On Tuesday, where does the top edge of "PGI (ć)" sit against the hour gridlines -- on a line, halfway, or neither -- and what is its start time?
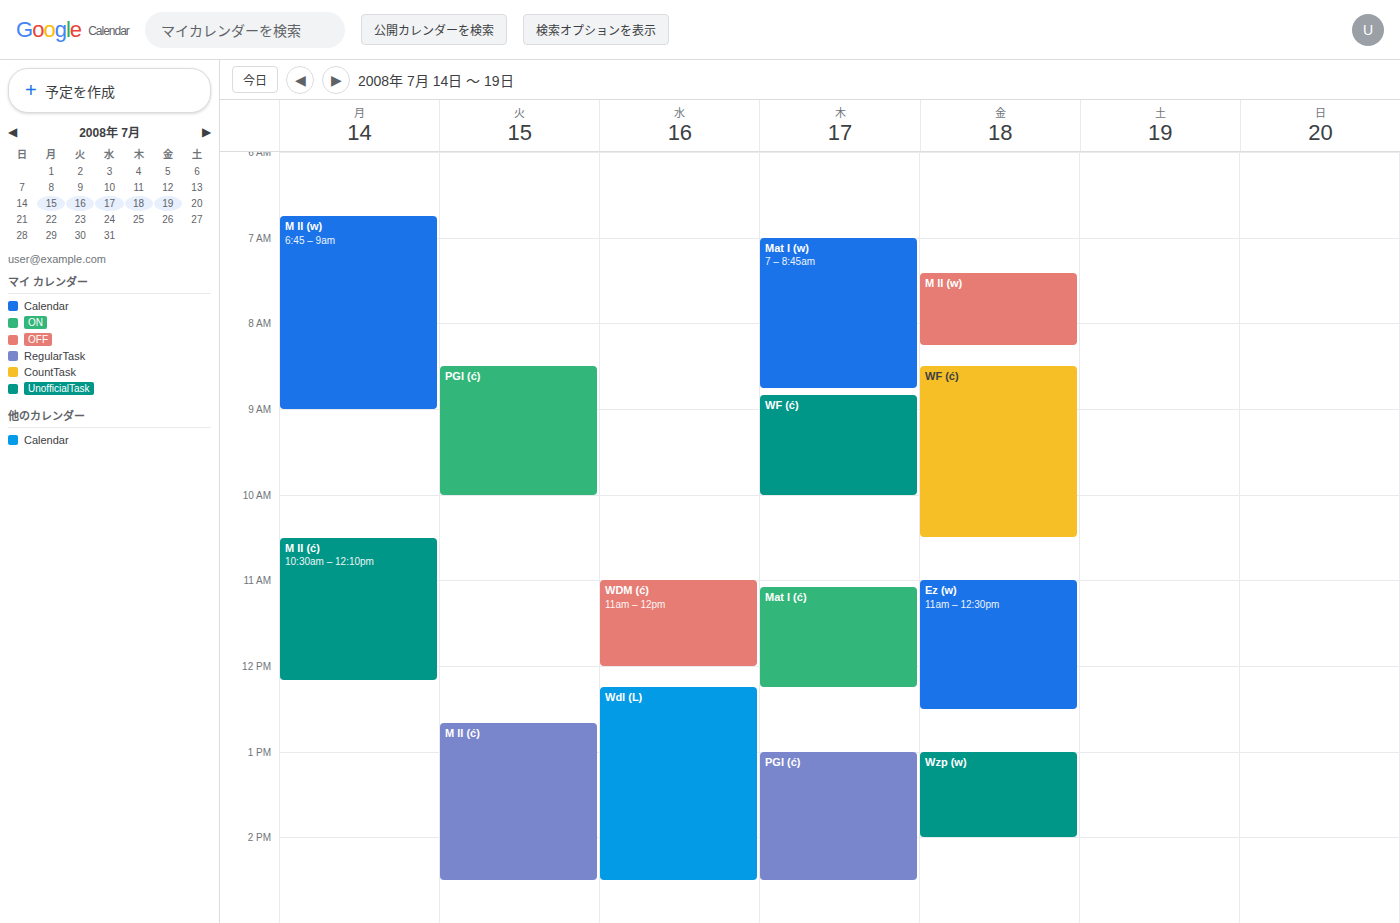
8:30 AM -- halfway between the 8 AM and 9 AM lines.